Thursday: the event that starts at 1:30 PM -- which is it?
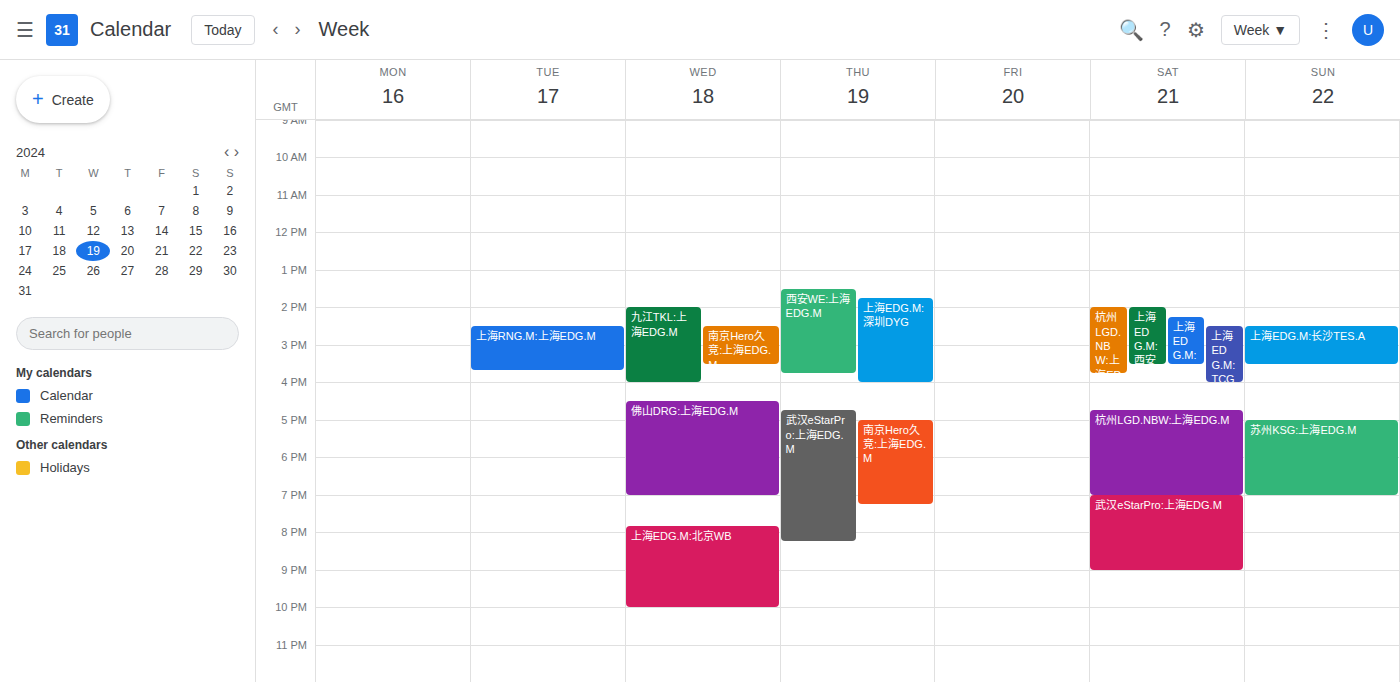
"西安WE:上海EDG.M"